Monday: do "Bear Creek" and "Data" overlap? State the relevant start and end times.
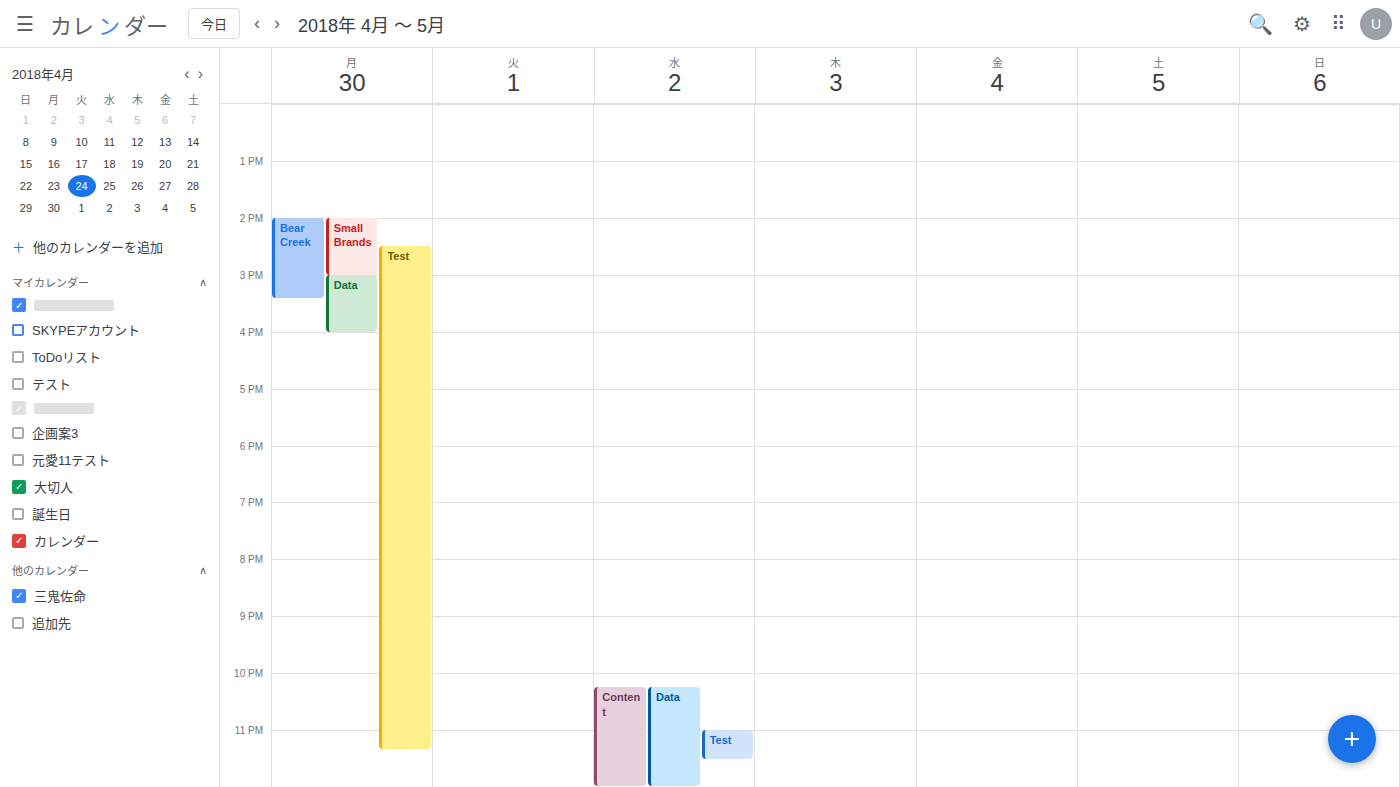
"Data" starts at 3:00 PM, before "Bear Creek" ends at 3:25 PM -- they overlap.